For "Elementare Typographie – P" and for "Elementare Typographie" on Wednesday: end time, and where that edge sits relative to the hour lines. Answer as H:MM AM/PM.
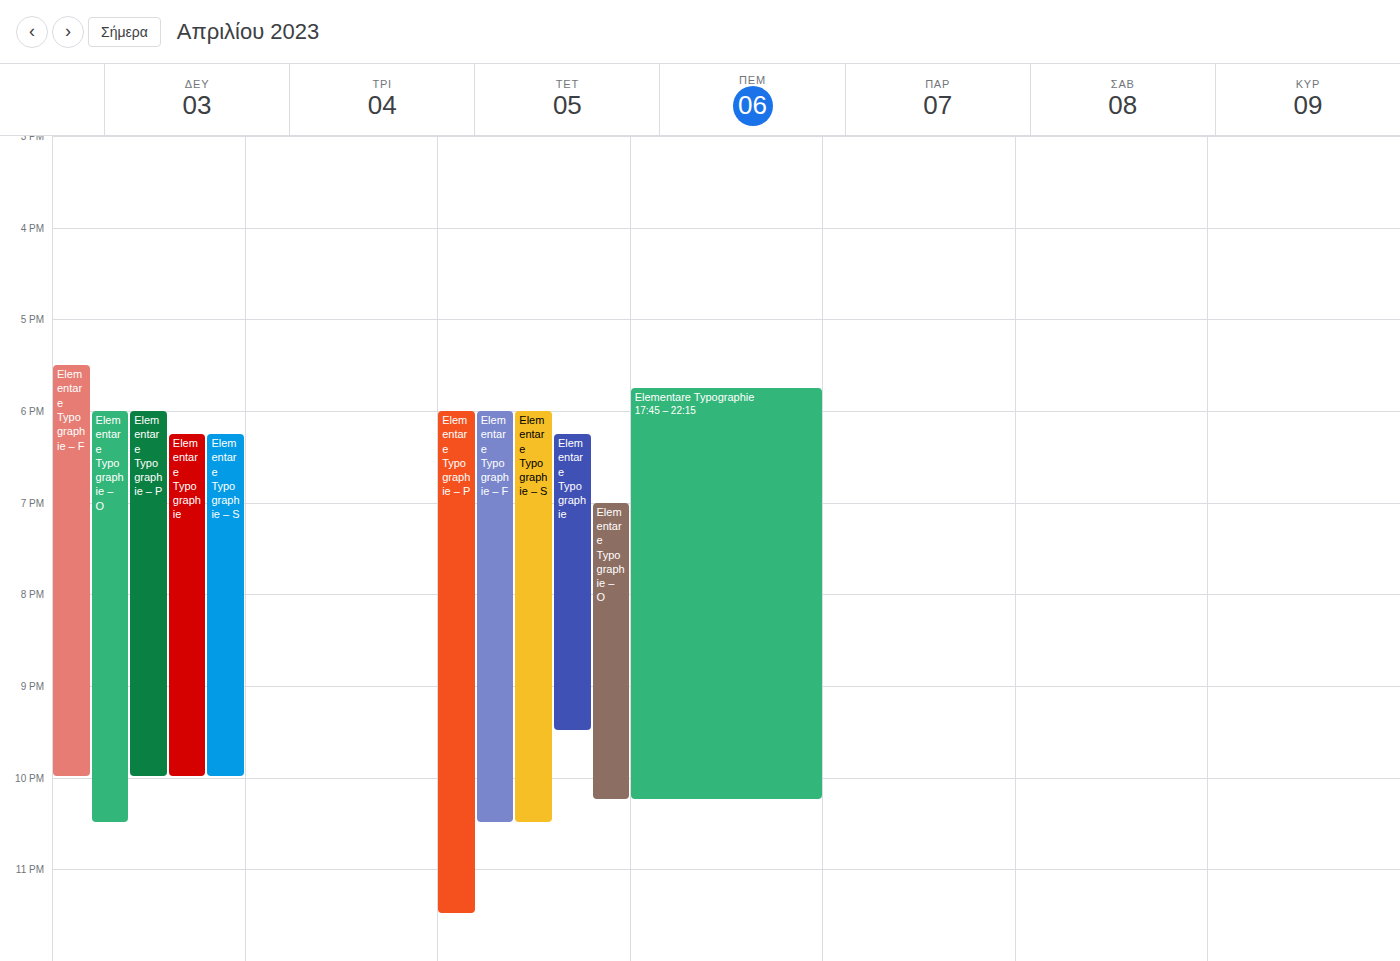
"Elementare Typographie – P": 11:30 PM, halfway between the 11 PM and 12 AM lines. "Elementare Typographie": 9:30 PM, halfway between the 9 PM and 10 PM lines.